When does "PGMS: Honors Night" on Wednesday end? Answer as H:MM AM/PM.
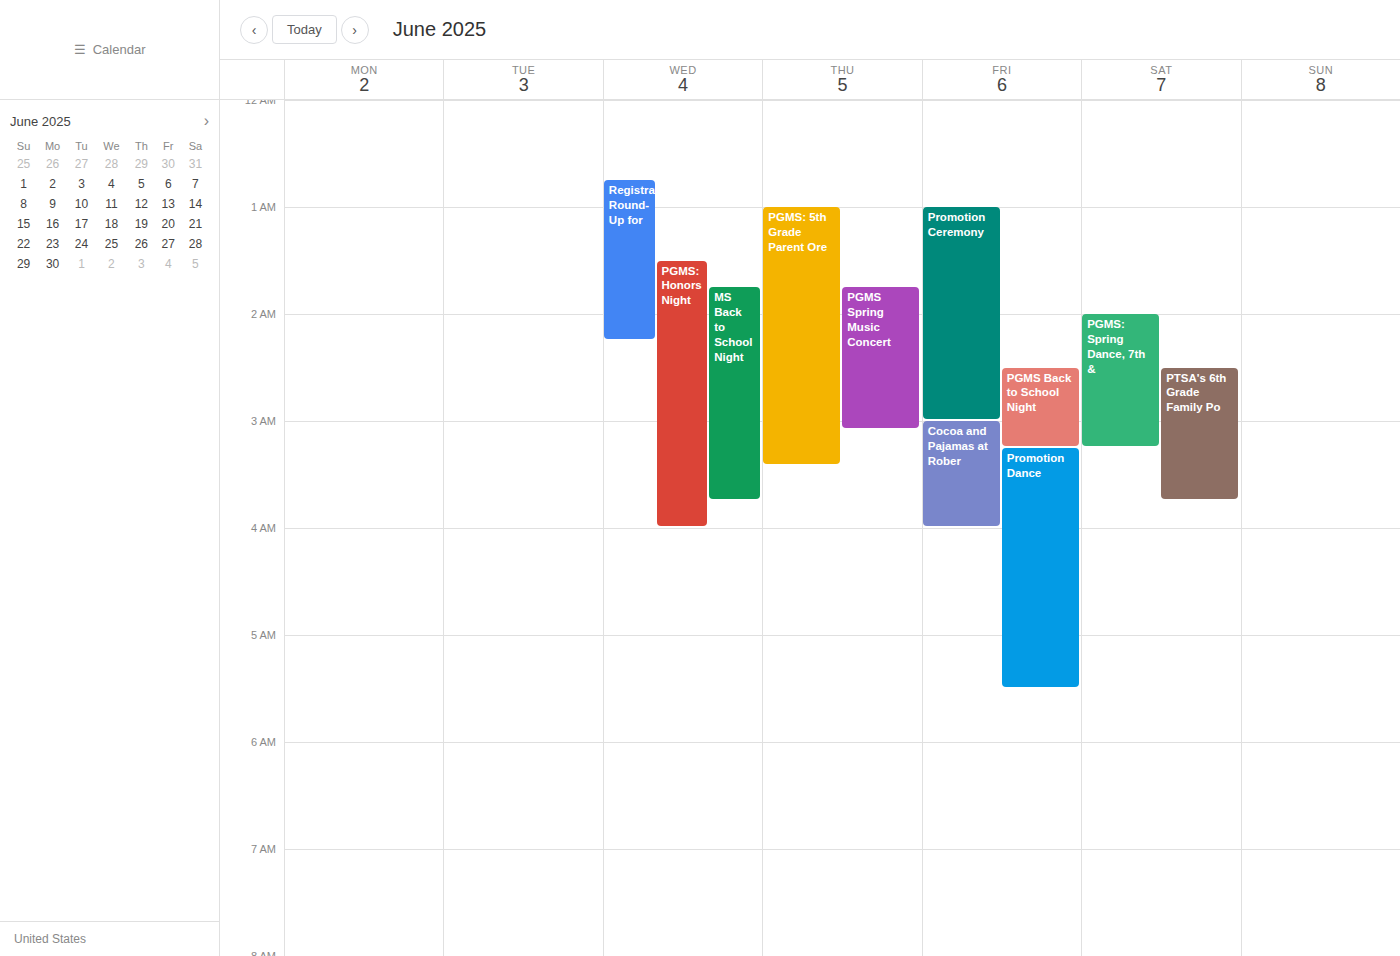
4:00 AM